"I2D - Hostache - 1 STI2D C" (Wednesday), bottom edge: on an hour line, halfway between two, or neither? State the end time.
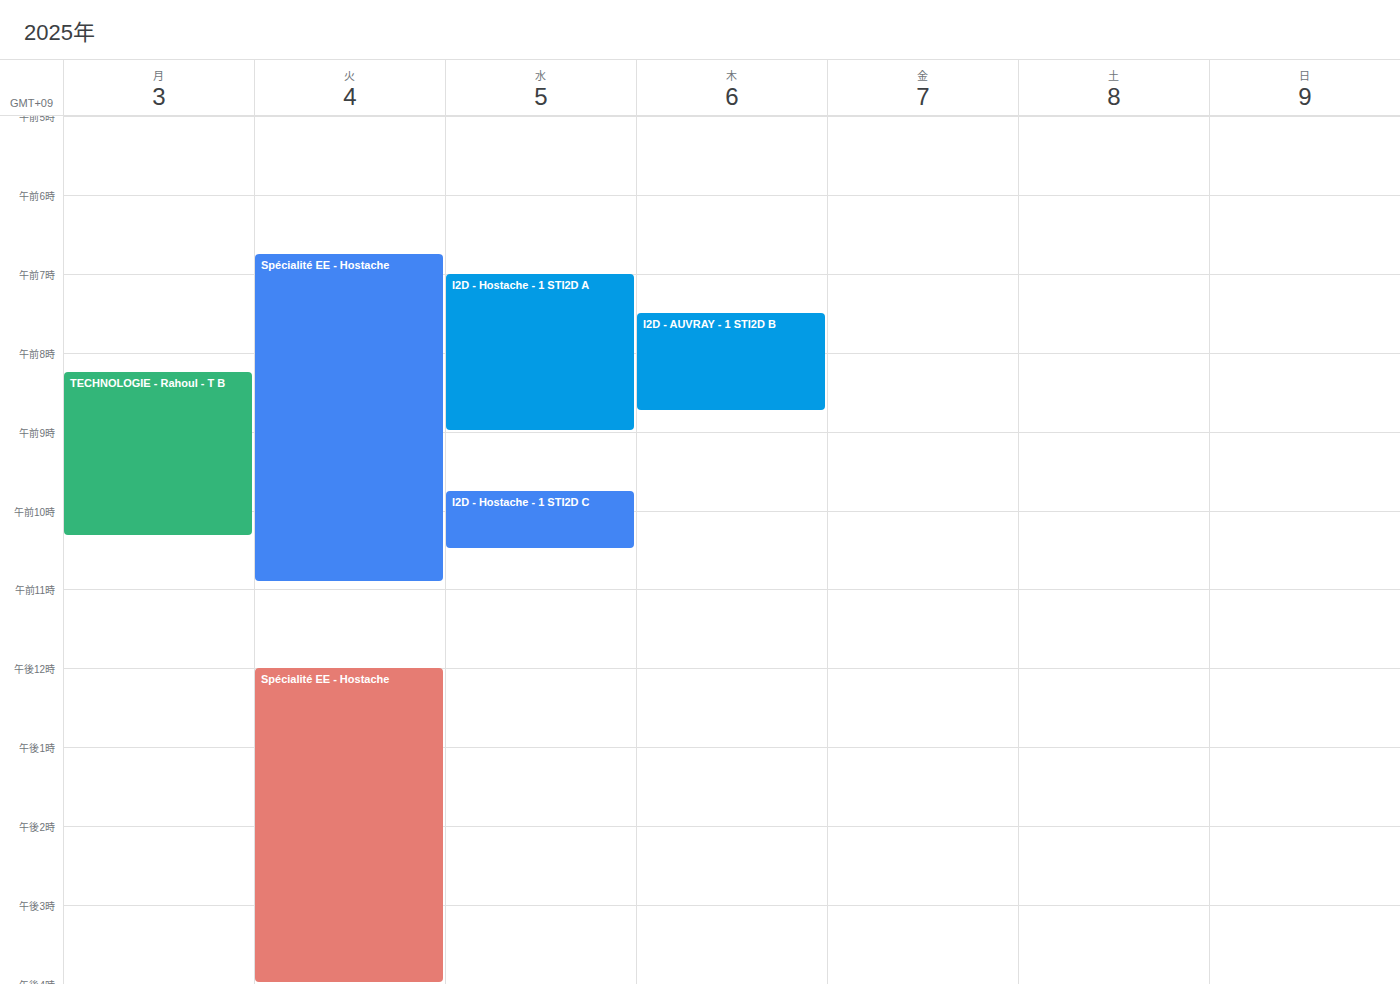
10:30 -- halfway between the 10:00 and 11:00 lines.